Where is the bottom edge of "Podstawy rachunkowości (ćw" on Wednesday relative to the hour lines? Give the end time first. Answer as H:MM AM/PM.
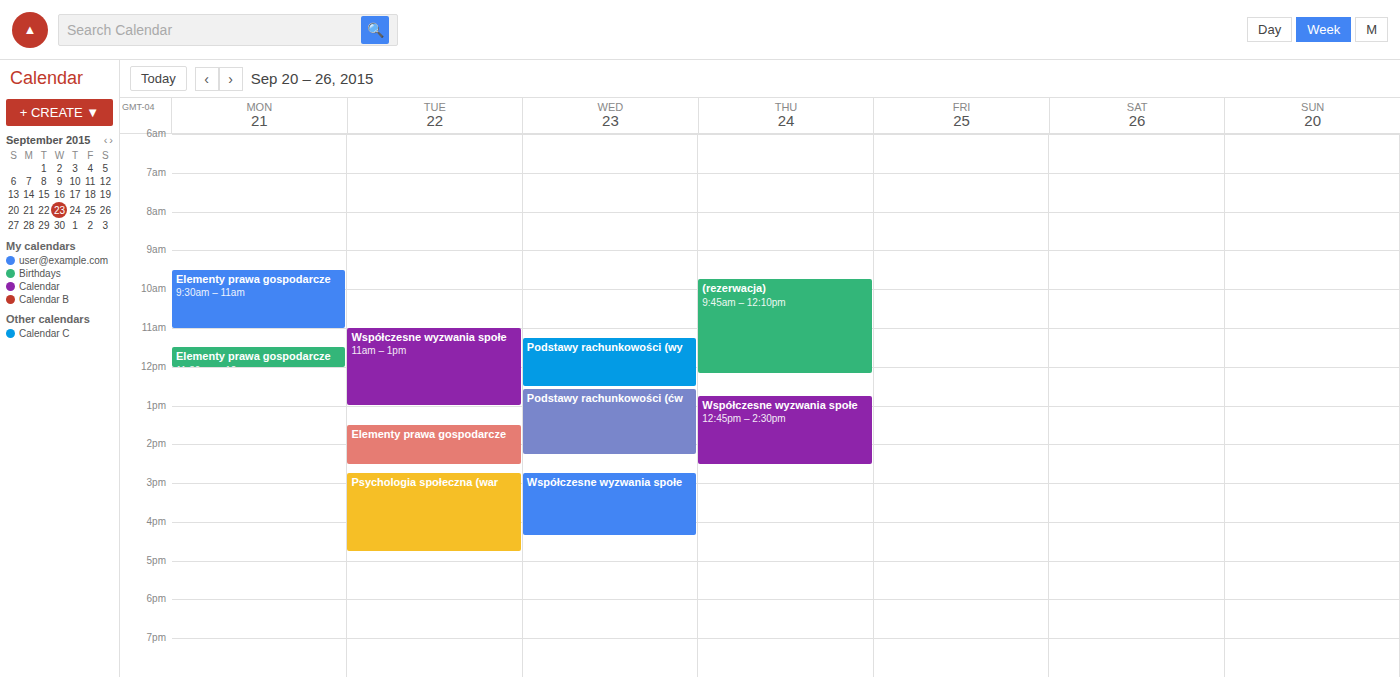
2:15 PM -- neither: a quarter of the way from the 2 PM line to the 3 PM line.